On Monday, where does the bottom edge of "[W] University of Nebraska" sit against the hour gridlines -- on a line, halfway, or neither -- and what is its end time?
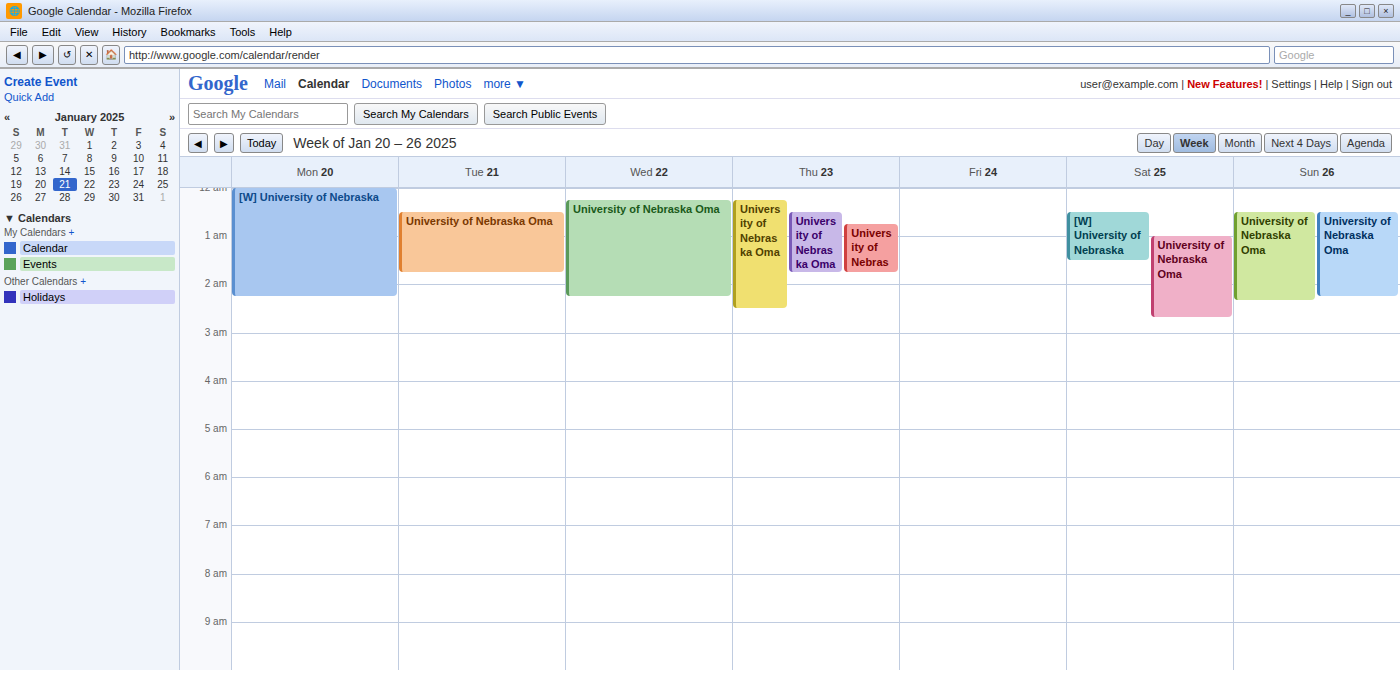
2:15 AM -- neither: a quarter of the way from the 2 AM line to the 3 AM line.